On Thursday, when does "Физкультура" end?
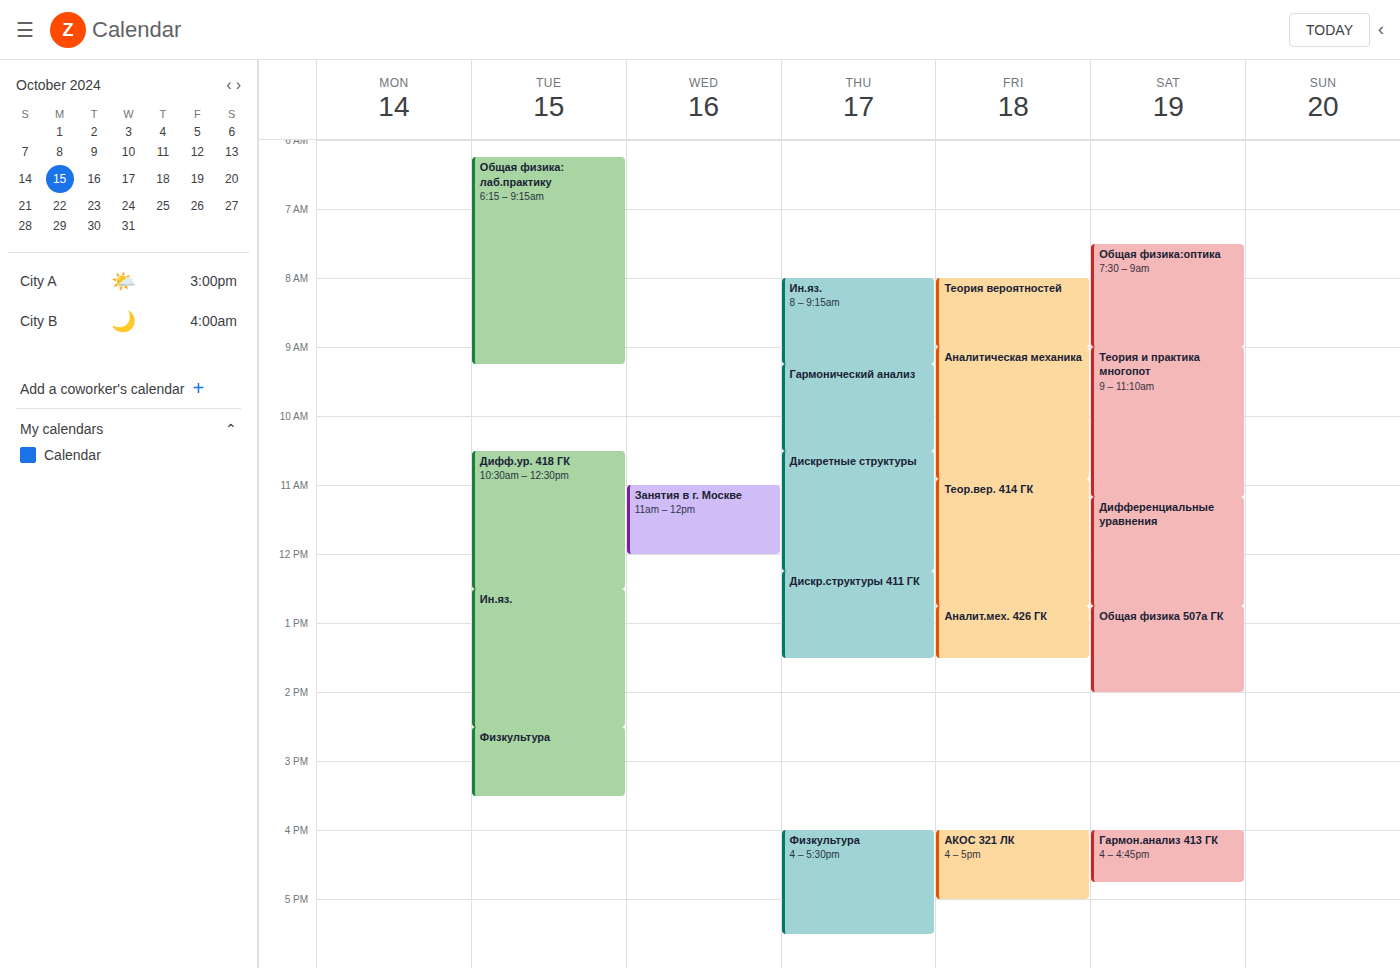
5:30 PM